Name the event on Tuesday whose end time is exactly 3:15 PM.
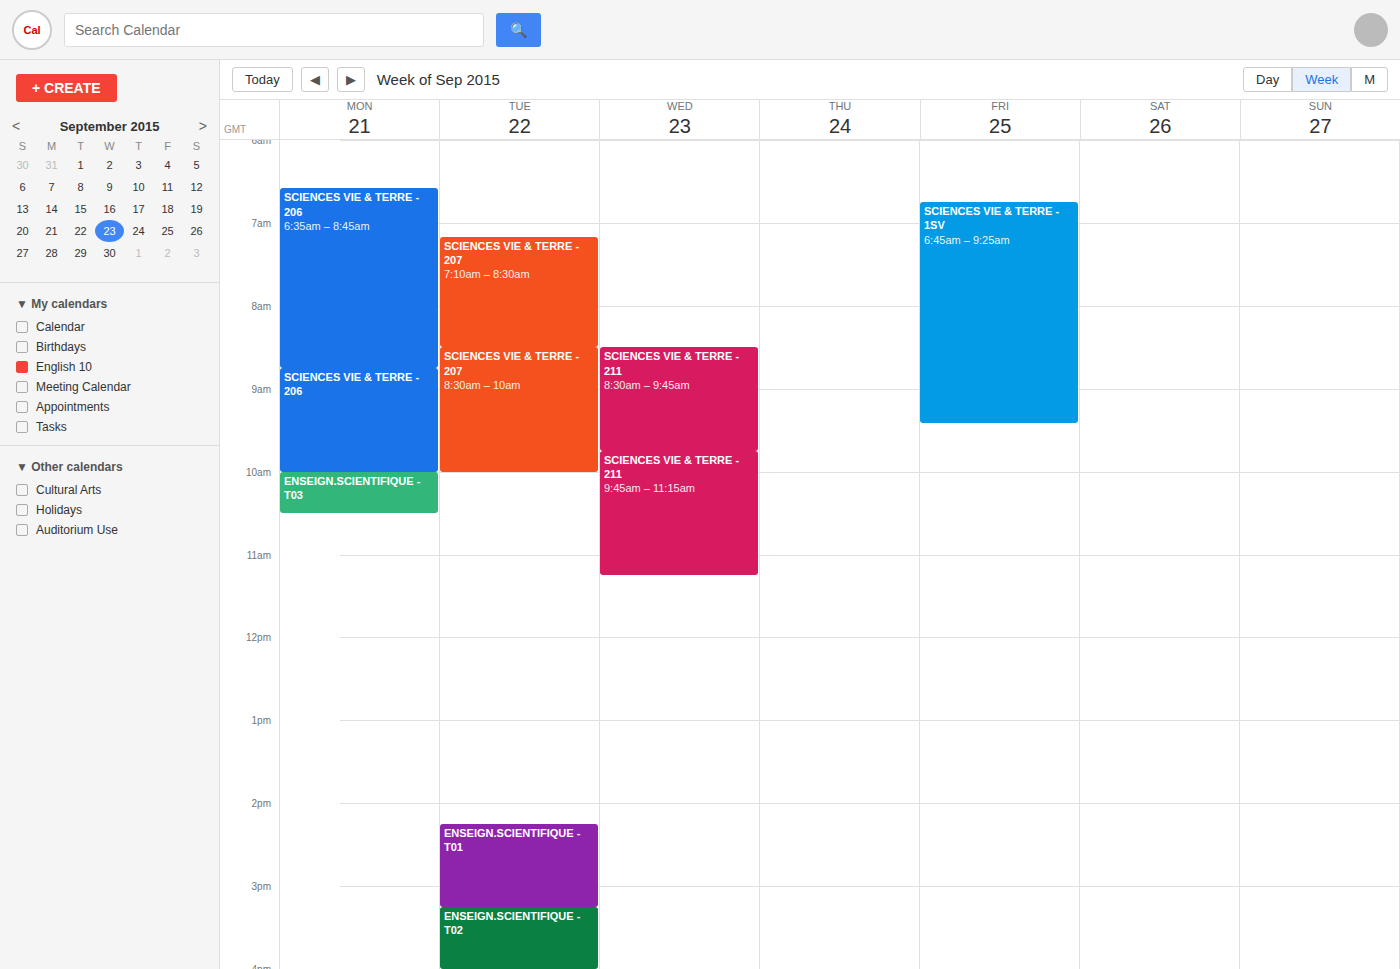
"ENSEIGN.SCIENTIFIQUE - T01"